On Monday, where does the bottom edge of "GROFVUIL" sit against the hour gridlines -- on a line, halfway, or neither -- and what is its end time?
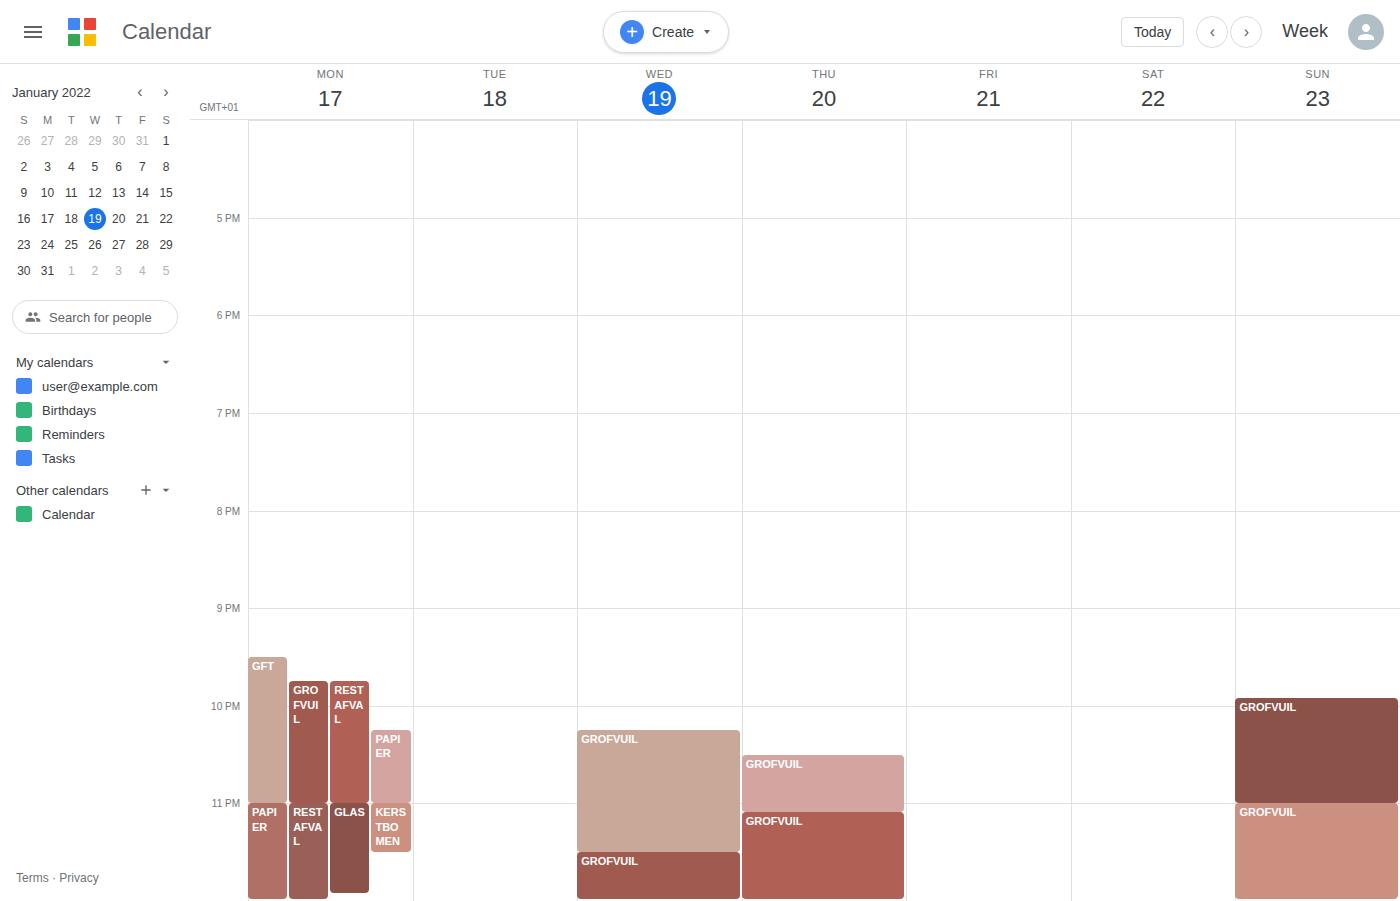
23:00 -- exactly on the 23:00 line.